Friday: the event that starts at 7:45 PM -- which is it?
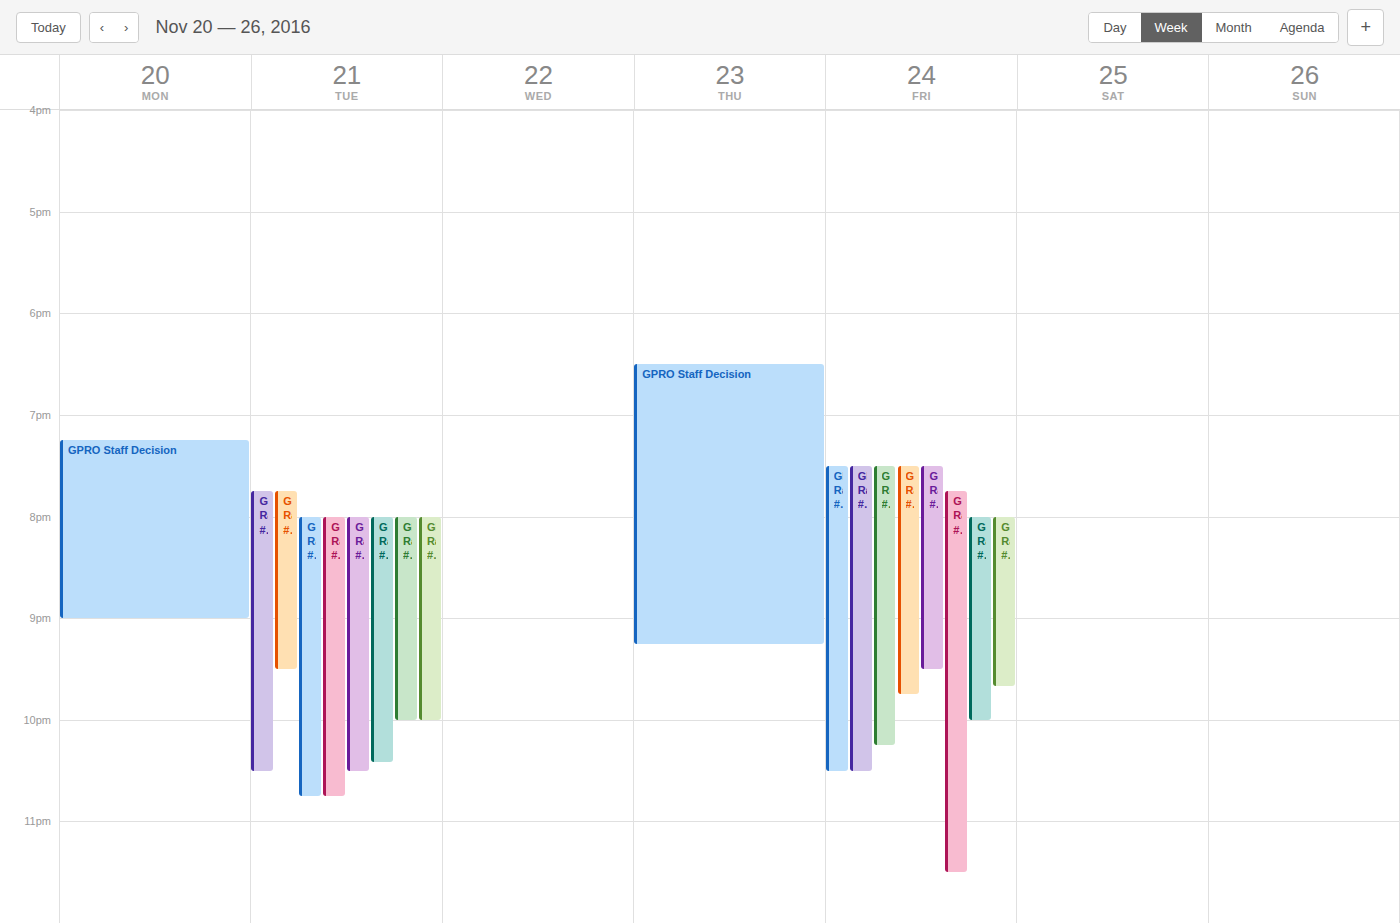
"GPRO Race #5 Jyllands-Ring"